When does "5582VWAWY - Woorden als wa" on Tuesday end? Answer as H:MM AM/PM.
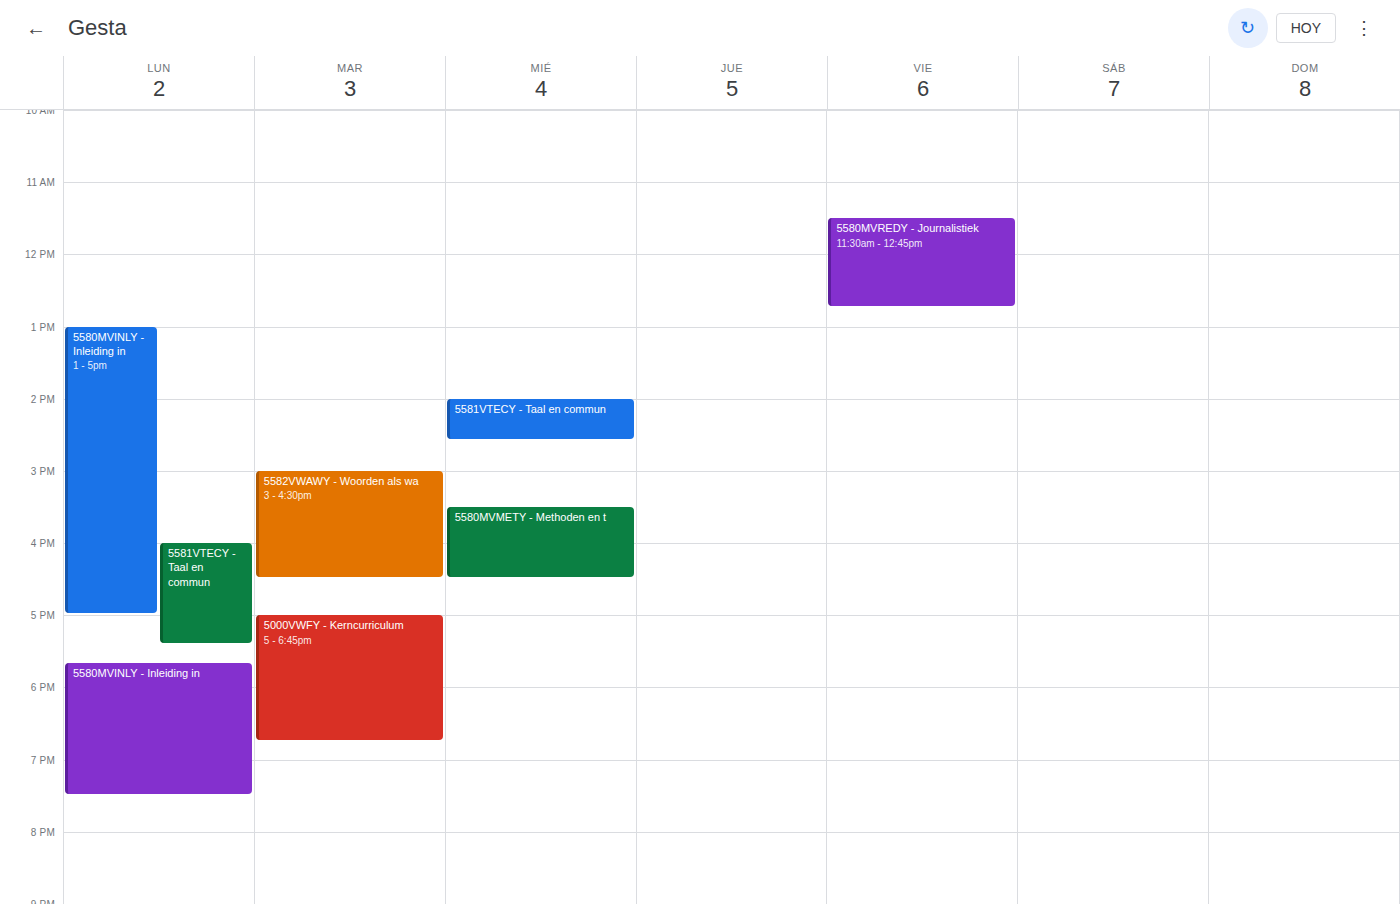
4:30 PM